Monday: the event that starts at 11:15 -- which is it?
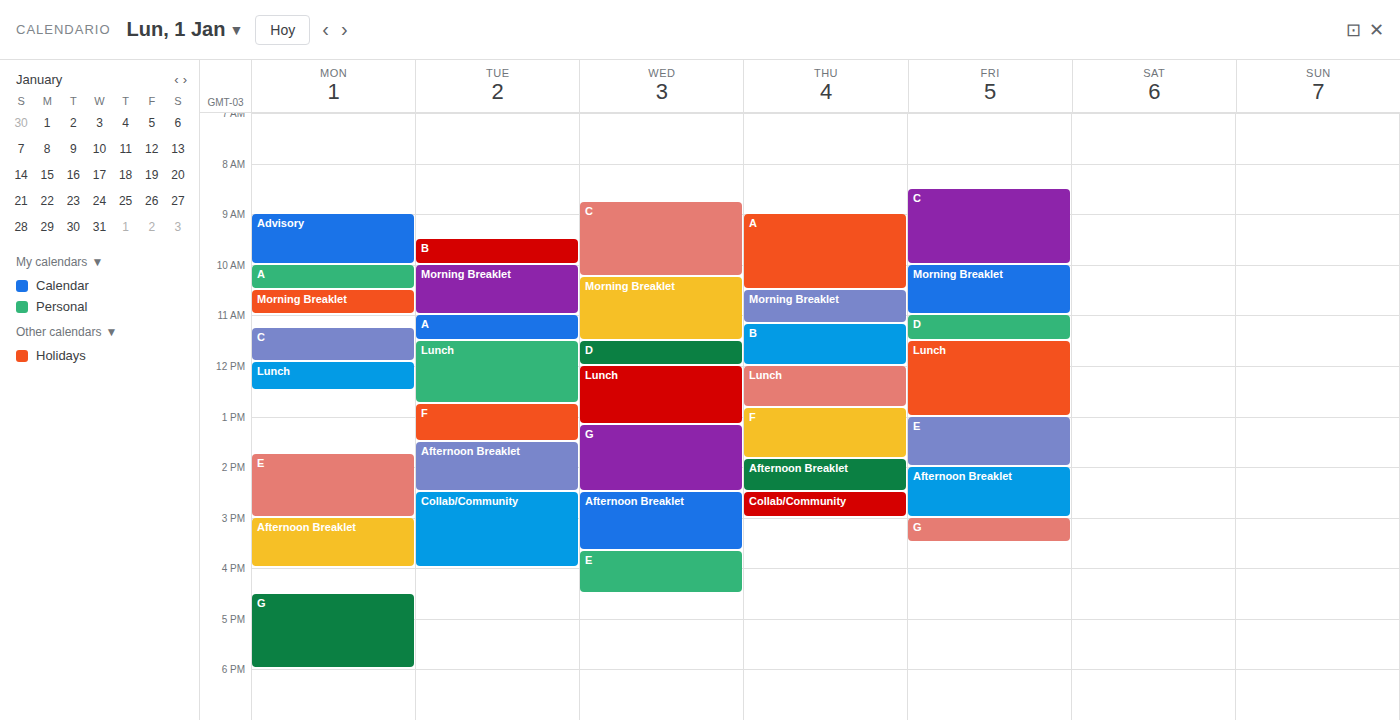
"C"